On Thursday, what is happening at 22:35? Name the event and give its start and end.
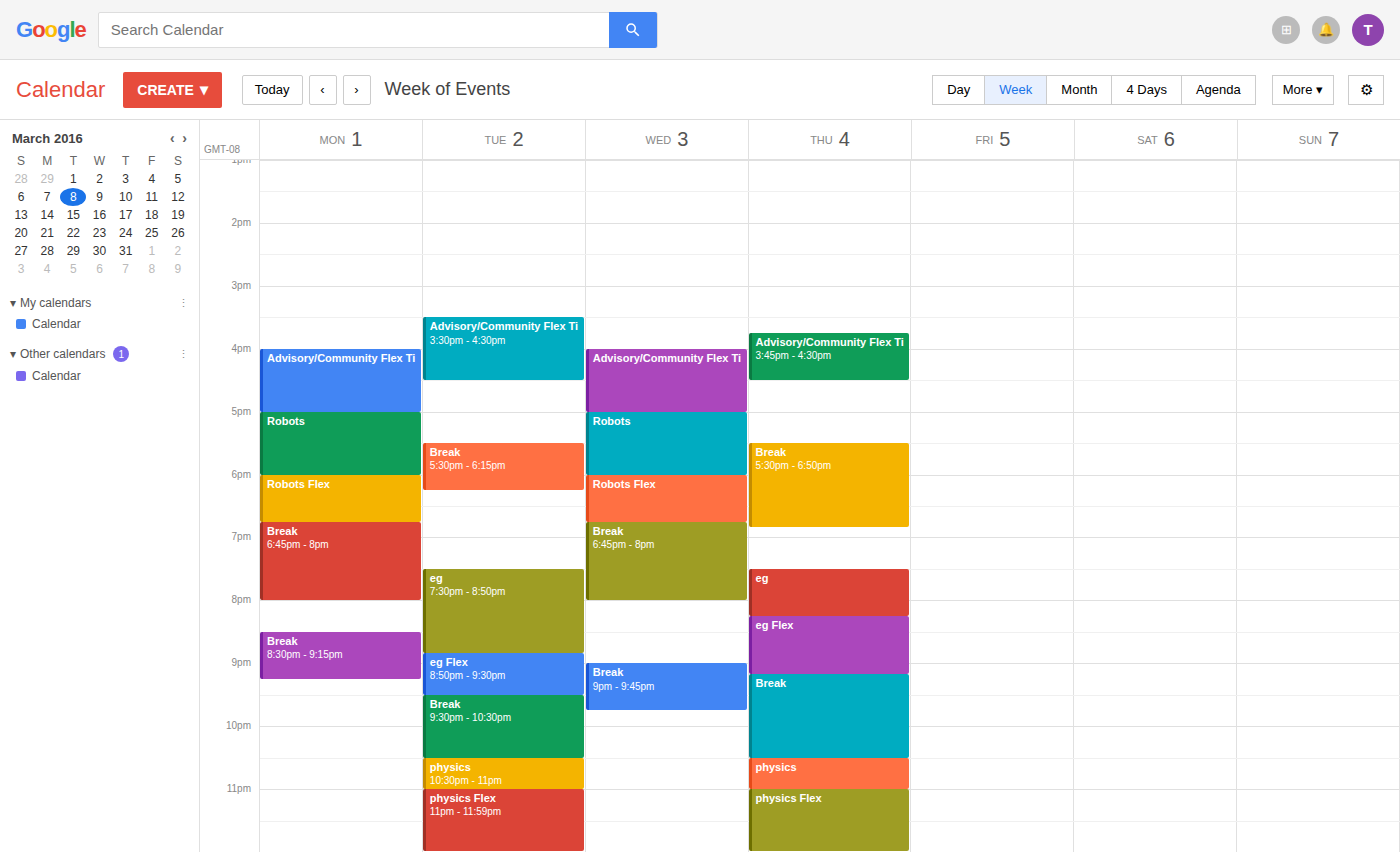
"physics", 22:30 to 23:00